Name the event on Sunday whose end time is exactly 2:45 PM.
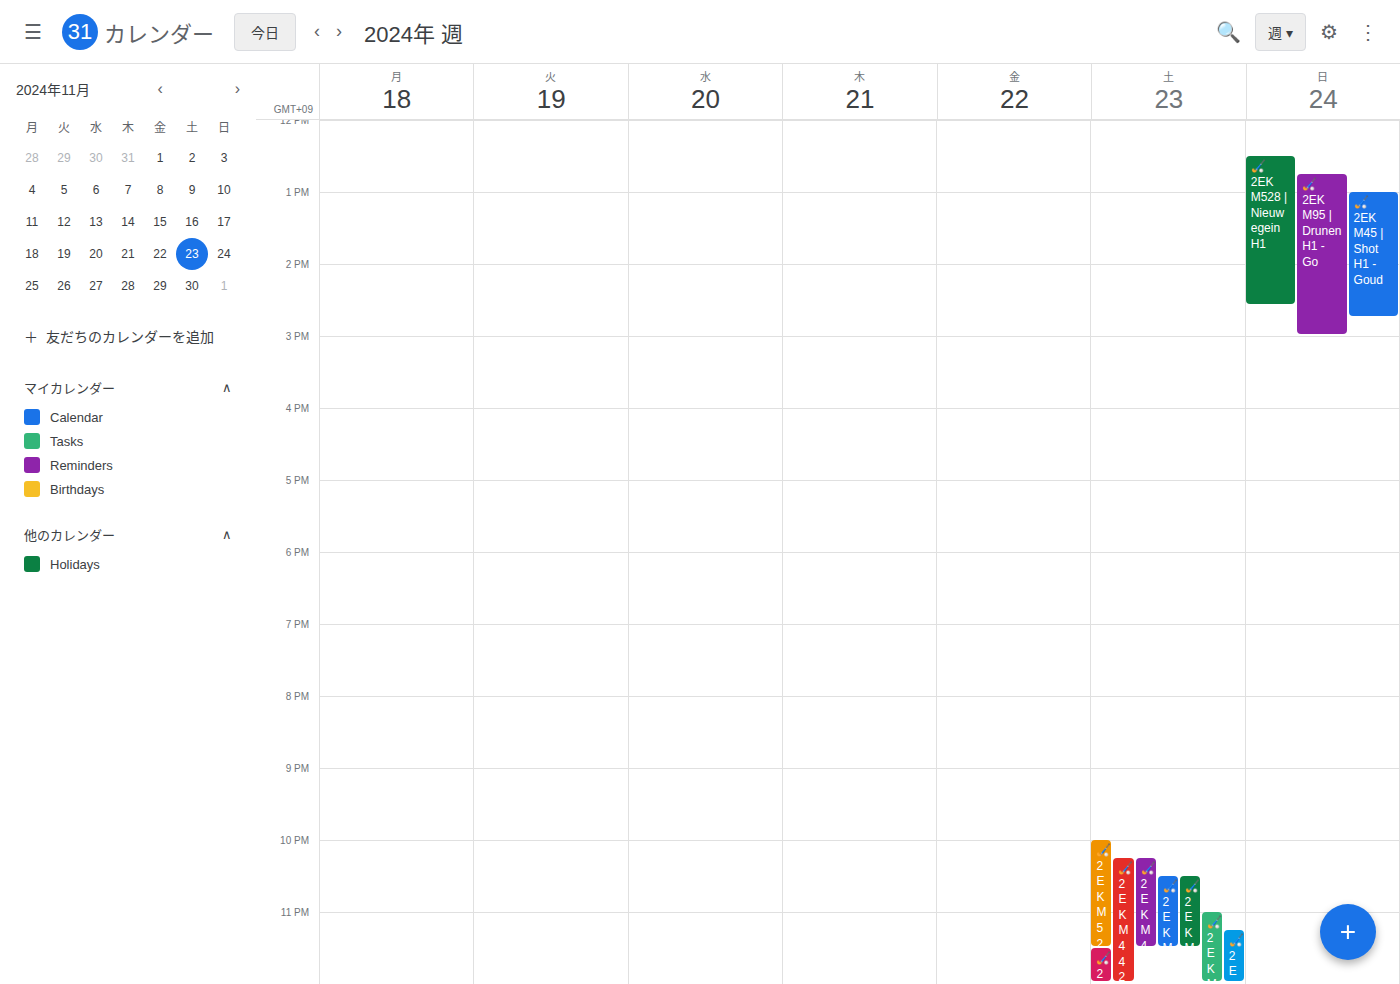
"🏑 2EK M45 | Shot H1 - Goud"